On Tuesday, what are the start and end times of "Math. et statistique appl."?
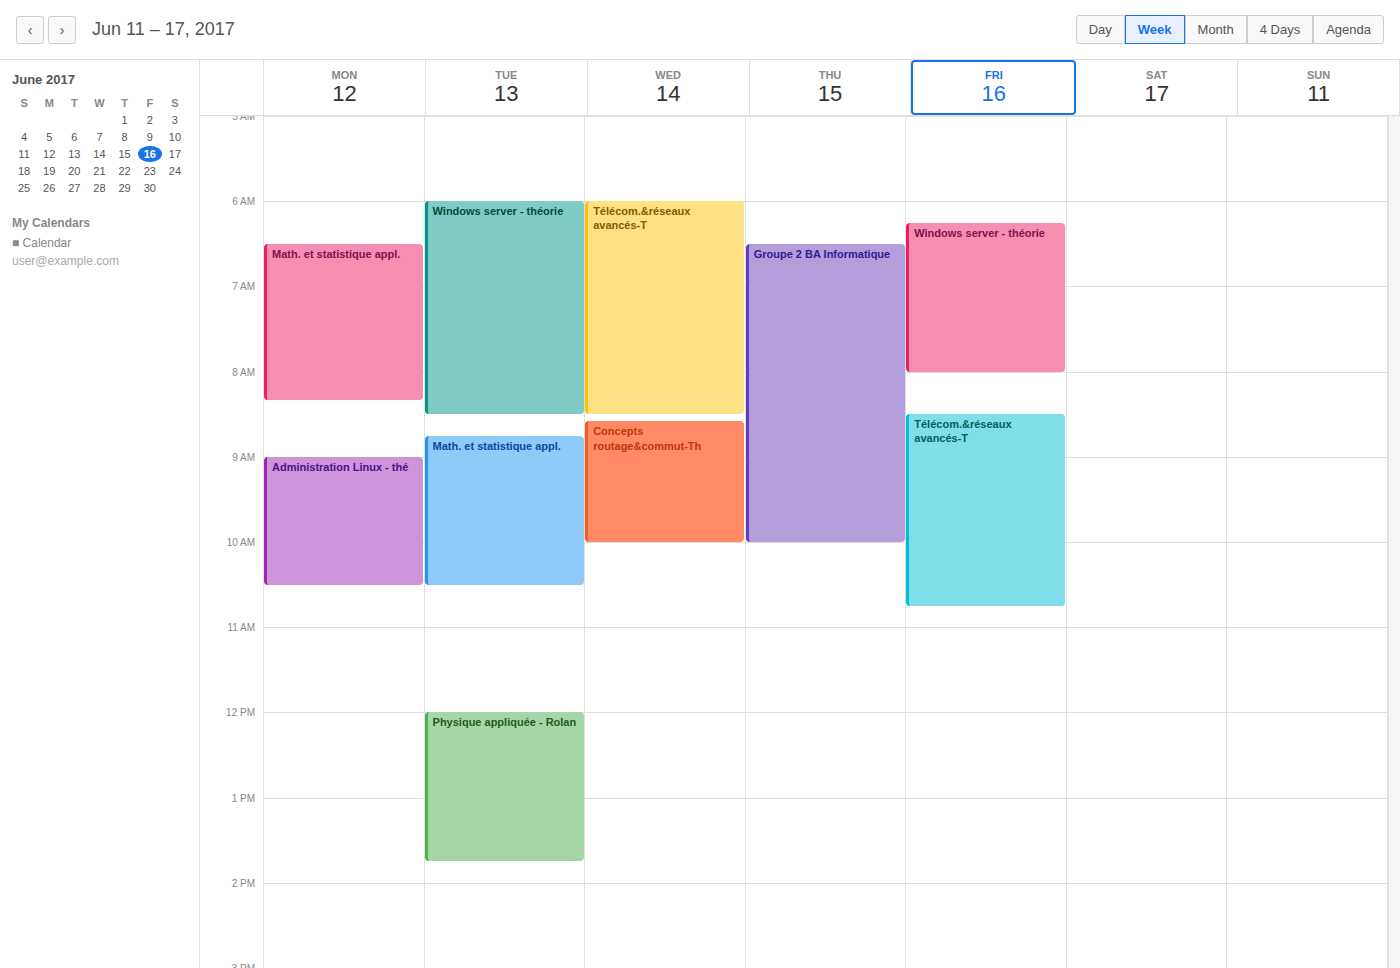
8:45 AM to 10:30 AM